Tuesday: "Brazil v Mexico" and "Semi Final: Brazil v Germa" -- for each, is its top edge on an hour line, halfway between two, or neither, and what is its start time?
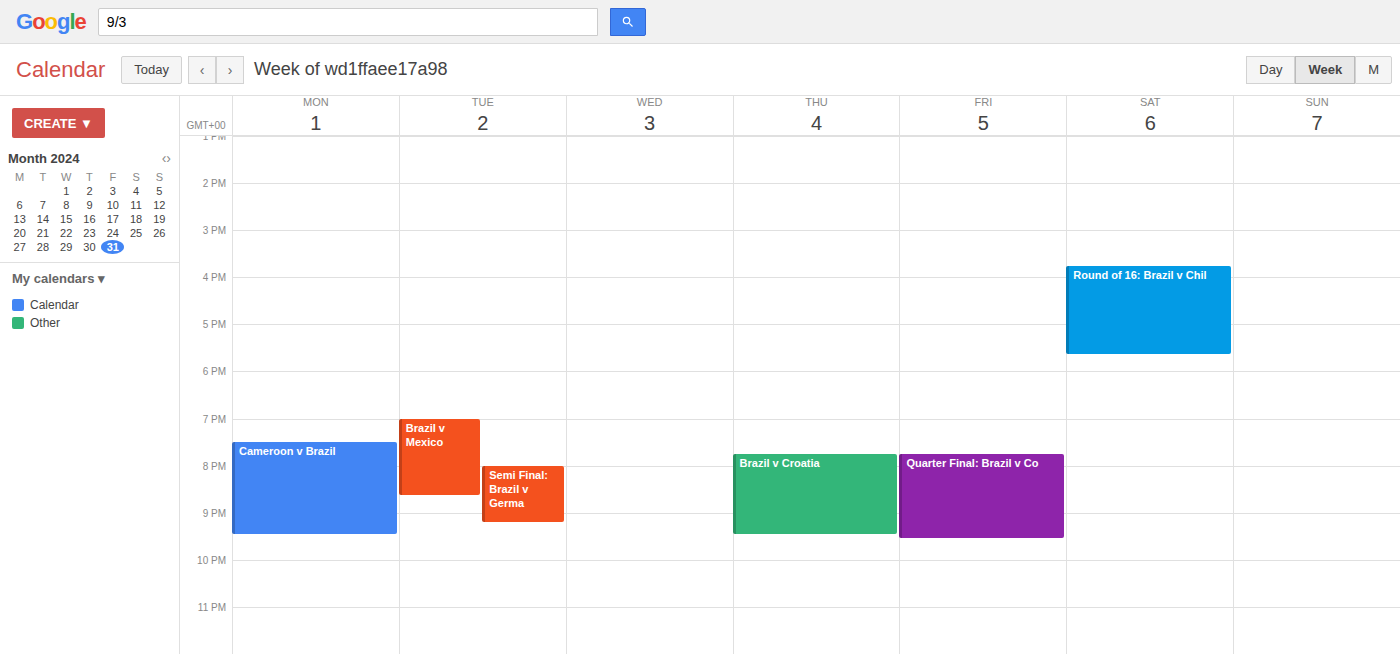
"Brazil v Mexico": 7:00 PM, exactly on the 7 PM line. "Semi Final: Brazil v Germa": 8:00 PM, exactly on the 8 PM line.